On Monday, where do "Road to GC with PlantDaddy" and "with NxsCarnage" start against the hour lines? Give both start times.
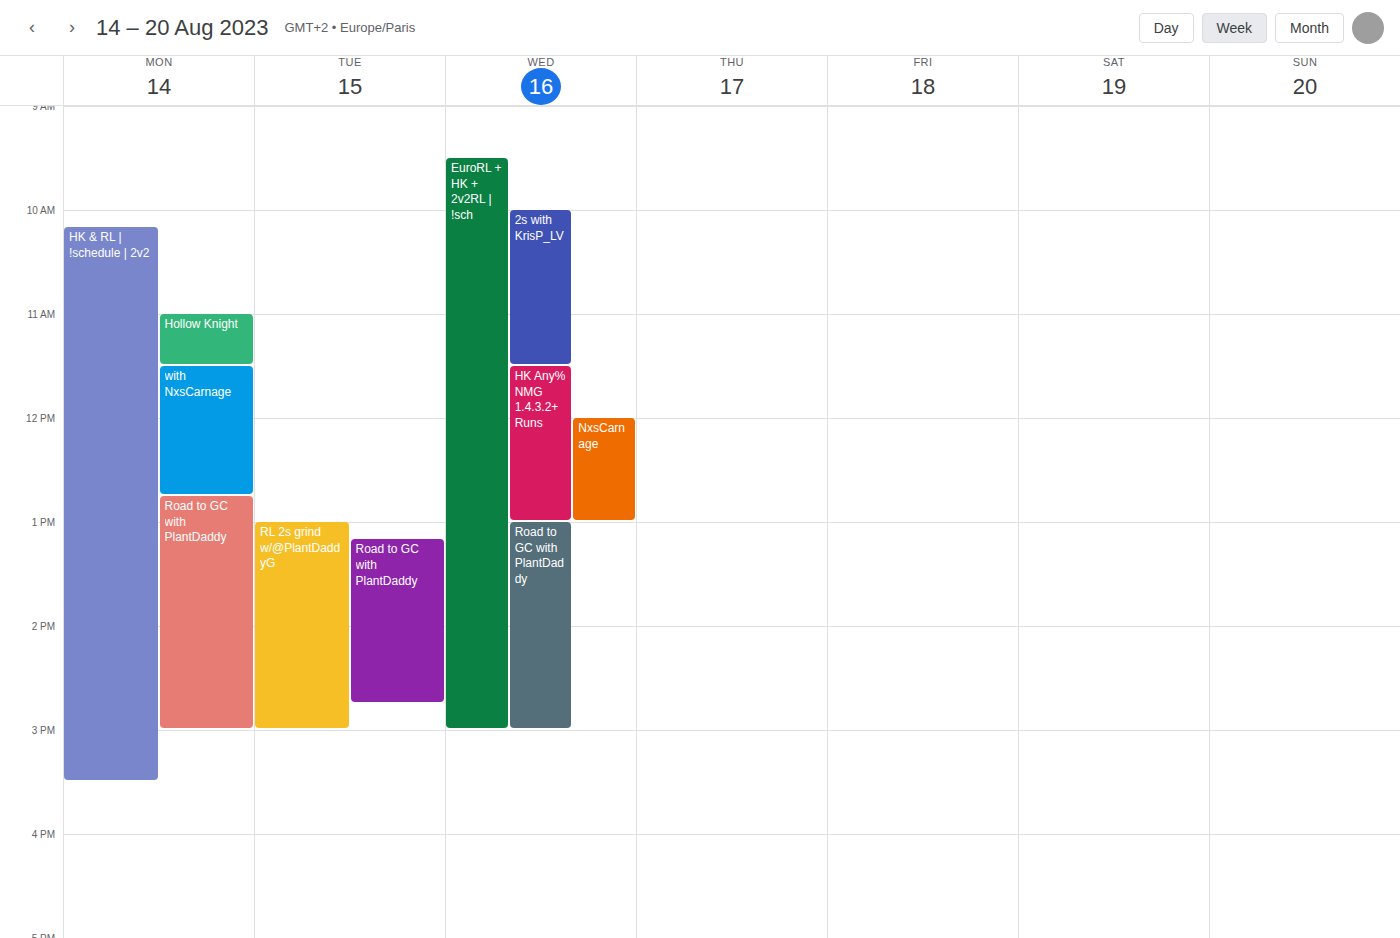
"Road to GC with PlantDaddy": 12:45 PM, neither: three quarters of the way from the 12 PM line to the 1 PM line. "with NxsCarnage": 11:30 AM, halfway between the 11 AM and 12 PM lines.